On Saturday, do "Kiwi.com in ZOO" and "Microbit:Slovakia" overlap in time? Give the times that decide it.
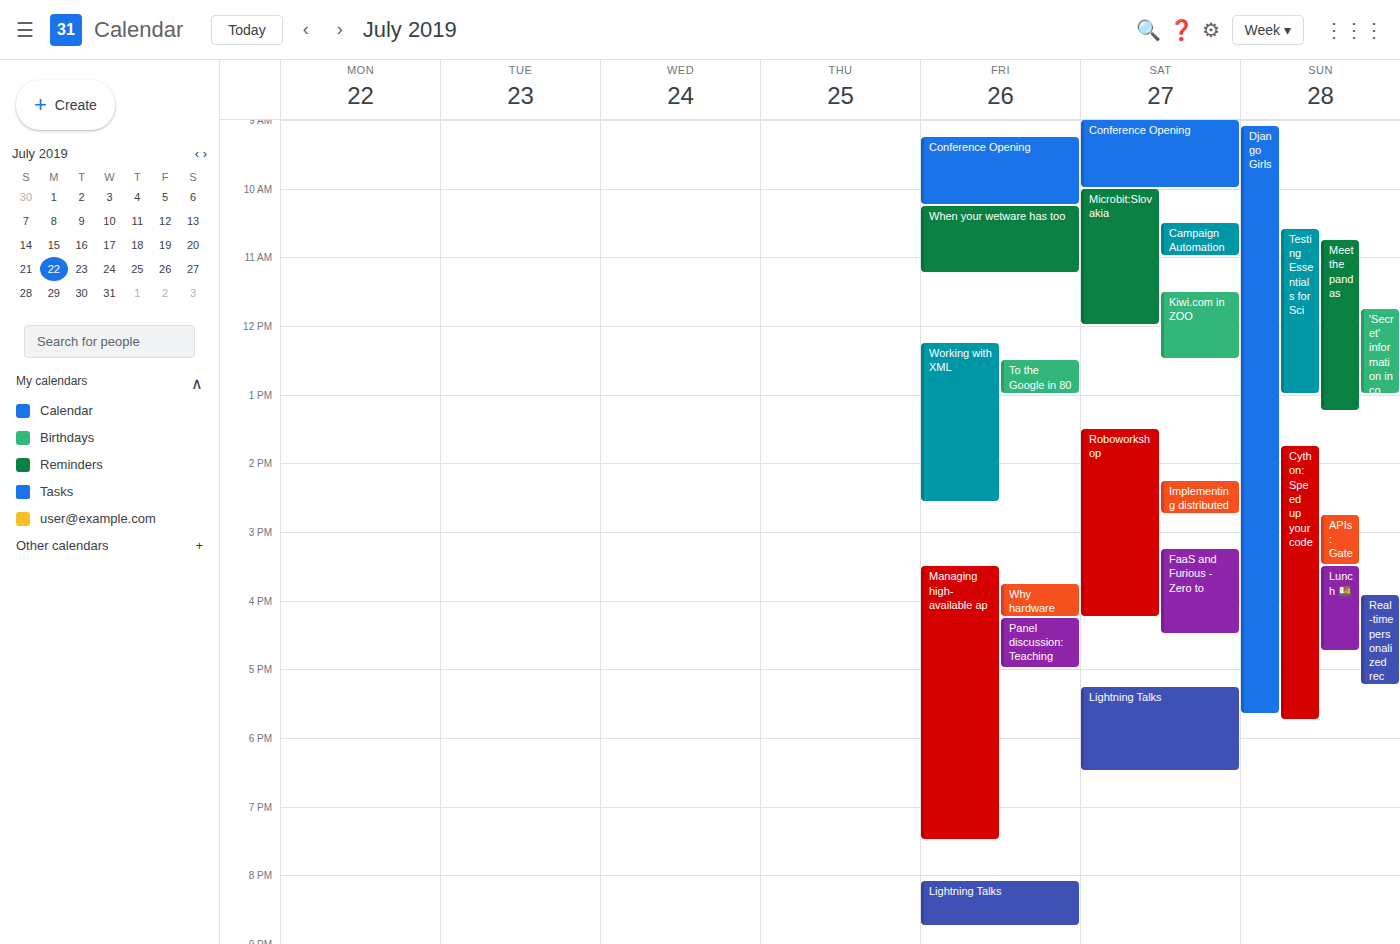
"Kiwi.com in ZOO" starts at 11:30 AM, before "Microbit:Slovakia" ends at 12:00 PM -- they overlap.